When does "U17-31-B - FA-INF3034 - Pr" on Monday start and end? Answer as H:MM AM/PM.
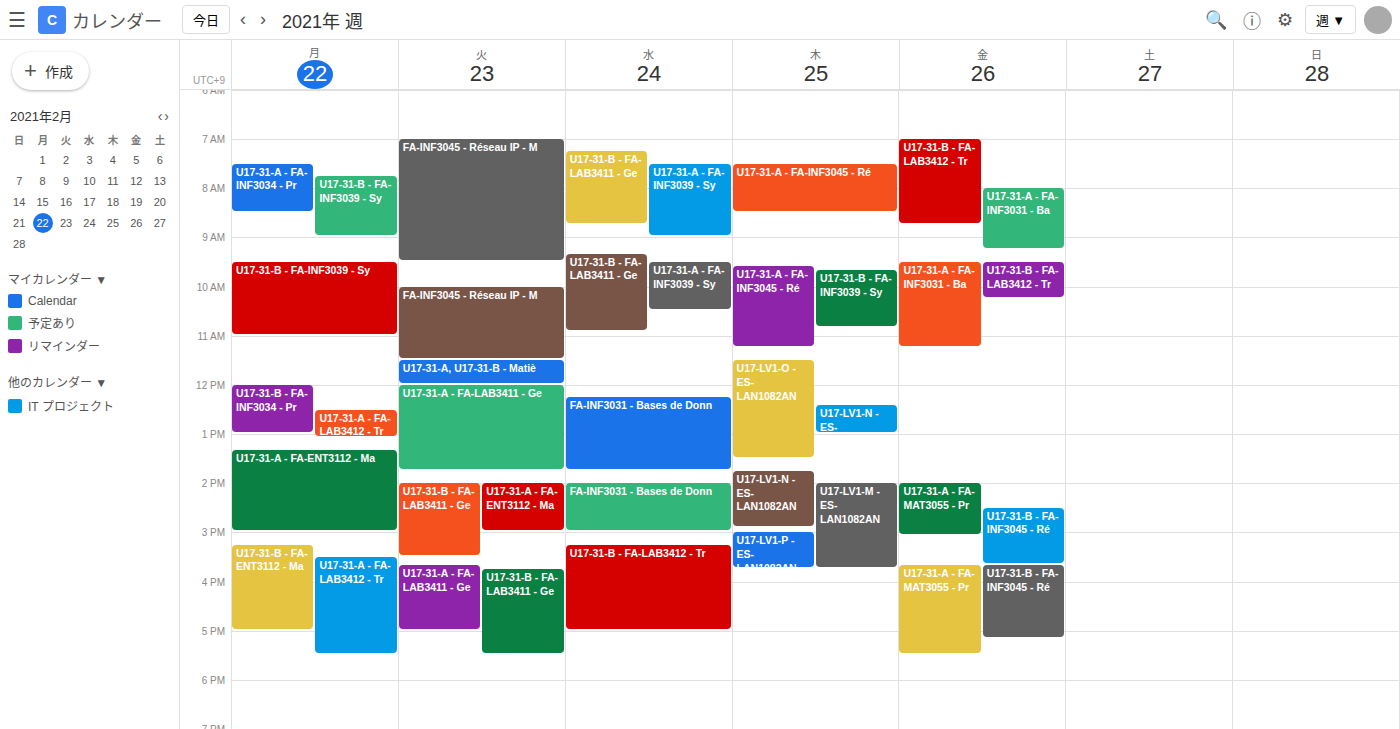
12:00 PM to 1:00 PM